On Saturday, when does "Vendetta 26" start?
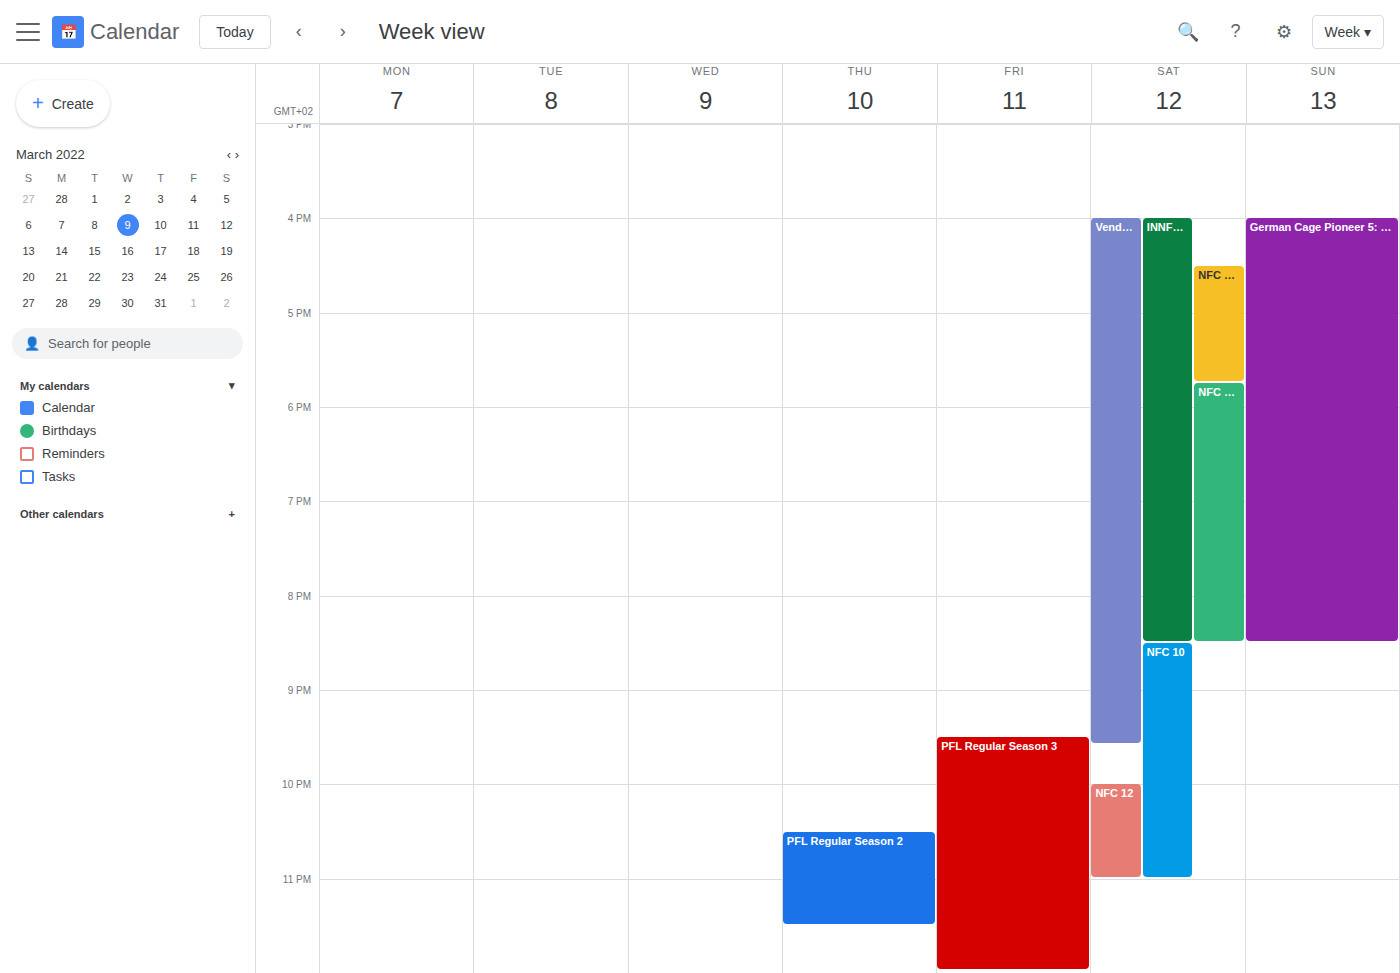
4:00 PM